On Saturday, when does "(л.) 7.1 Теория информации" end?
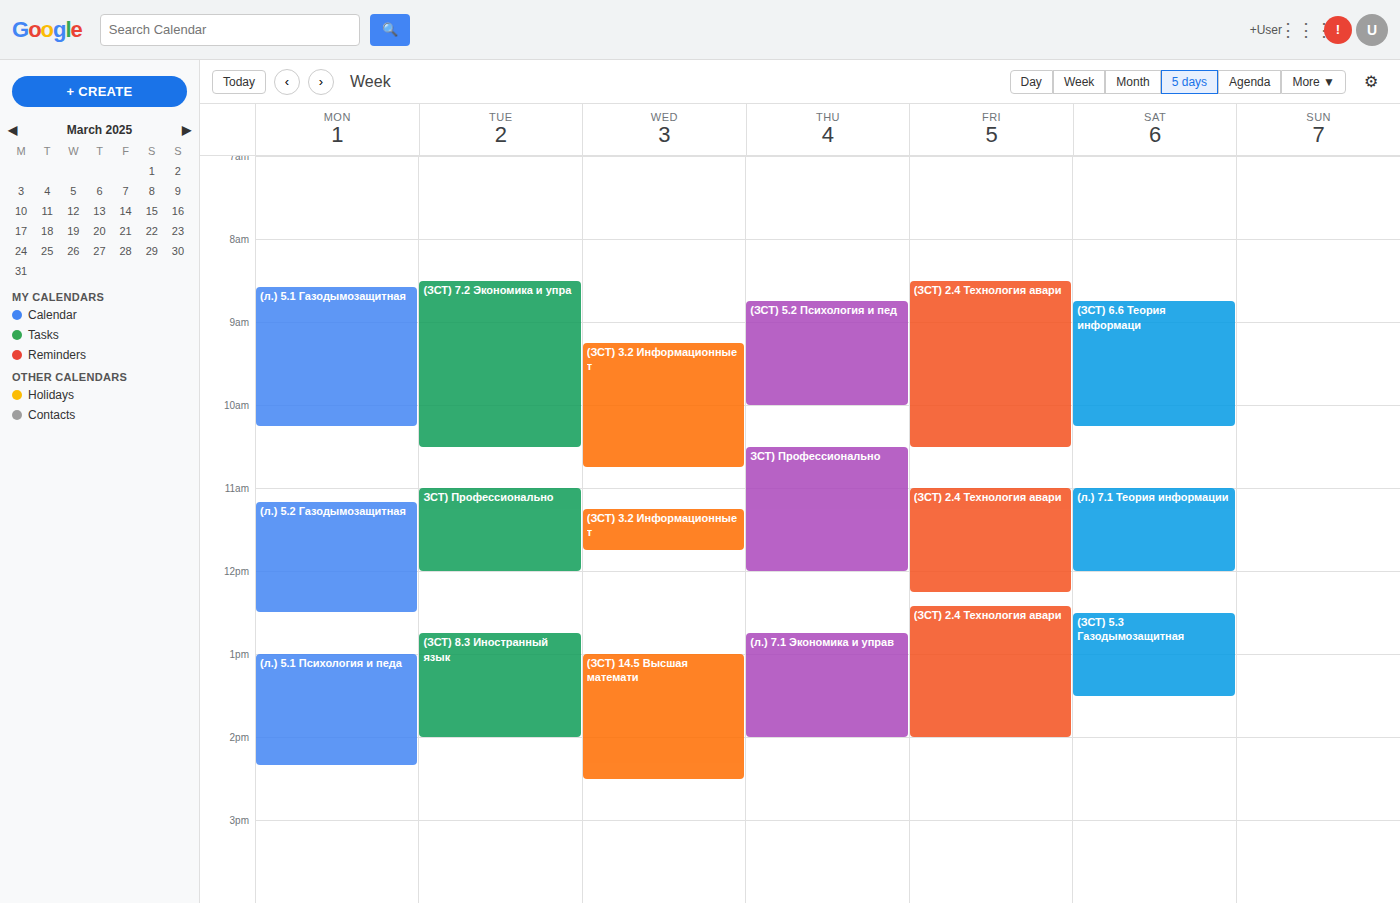
12:00 PM